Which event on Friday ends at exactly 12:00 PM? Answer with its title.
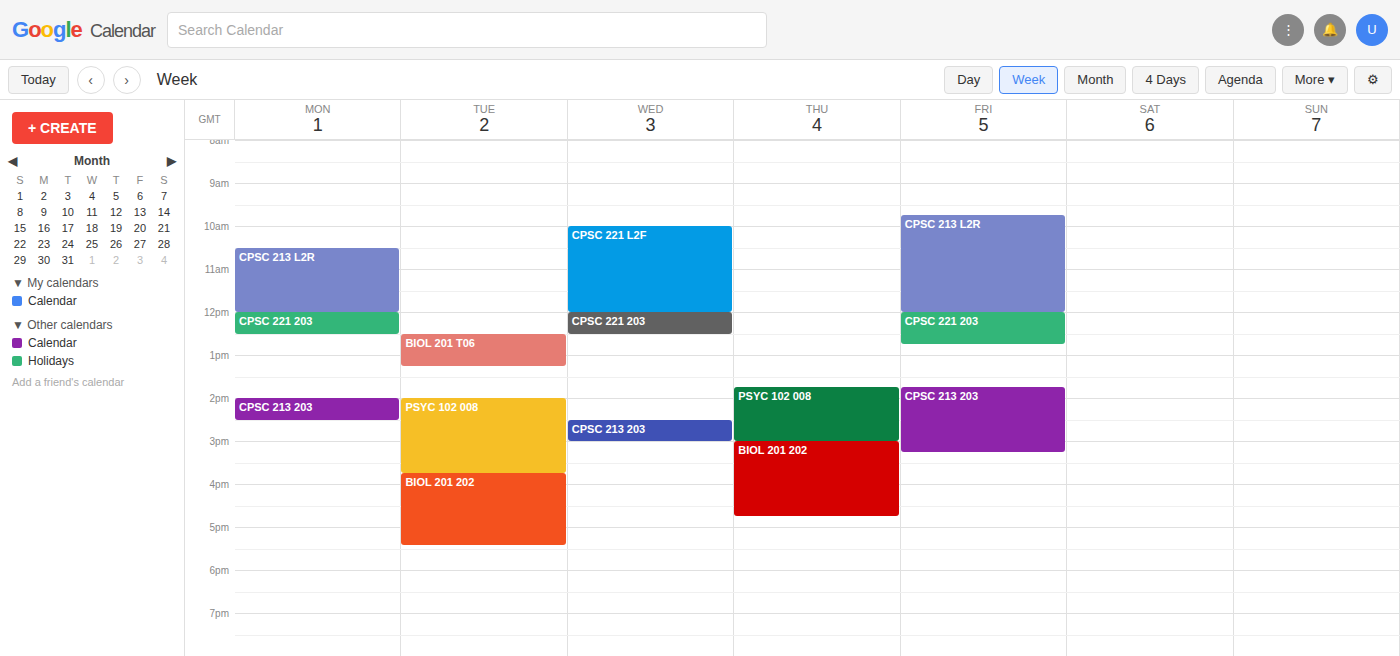
"CPSC 213 L2R"